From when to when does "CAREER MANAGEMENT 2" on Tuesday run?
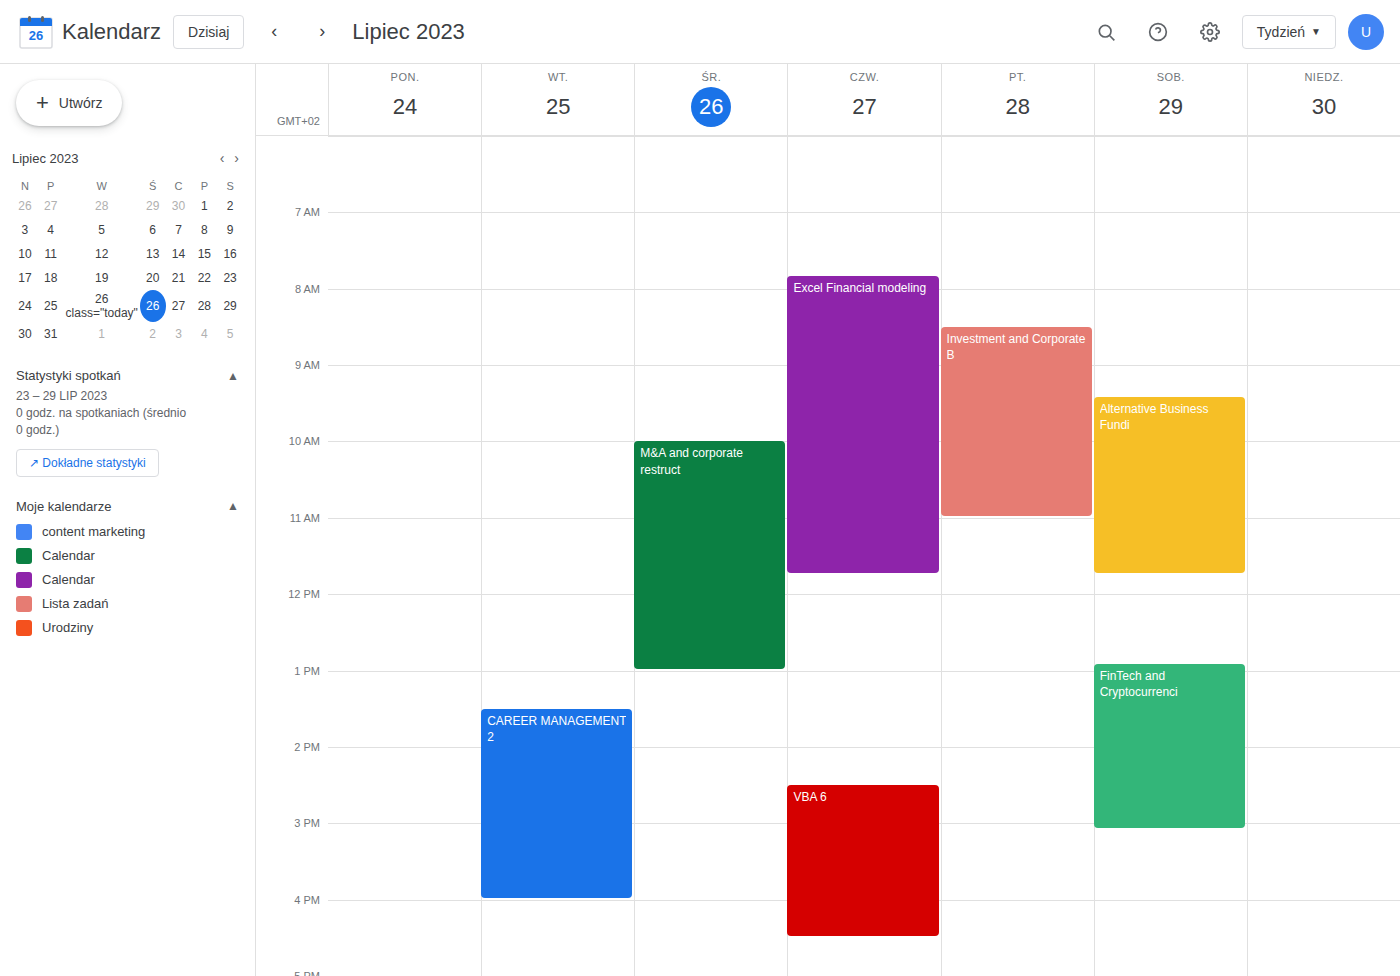
1:30 PM to 4:00 PM